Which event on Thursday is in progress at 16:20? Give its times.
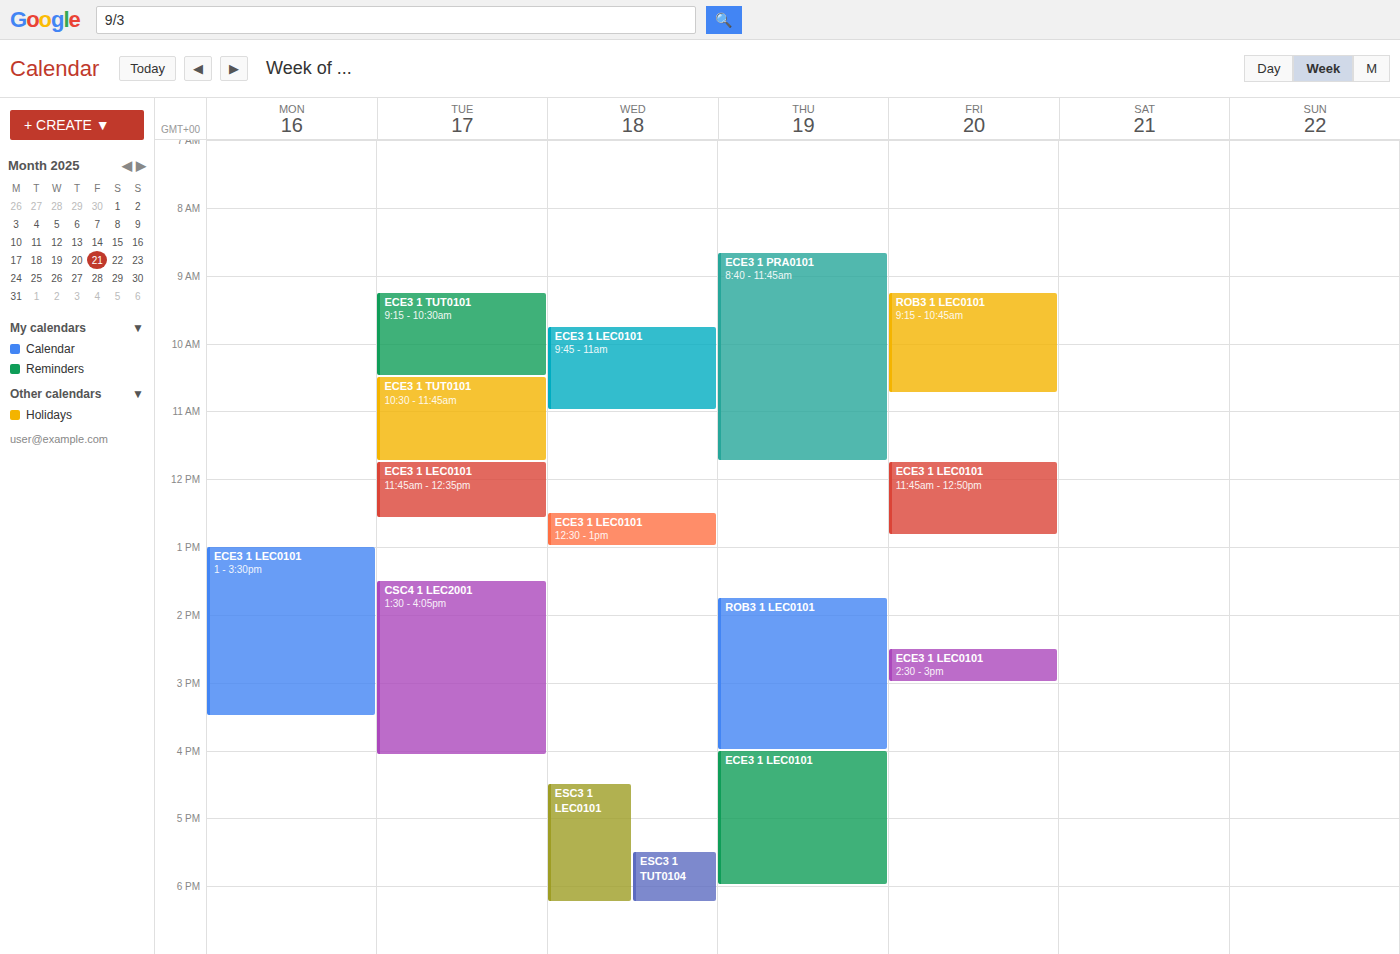
"ECE3 1 LEC0101", 16:00 to 18:00